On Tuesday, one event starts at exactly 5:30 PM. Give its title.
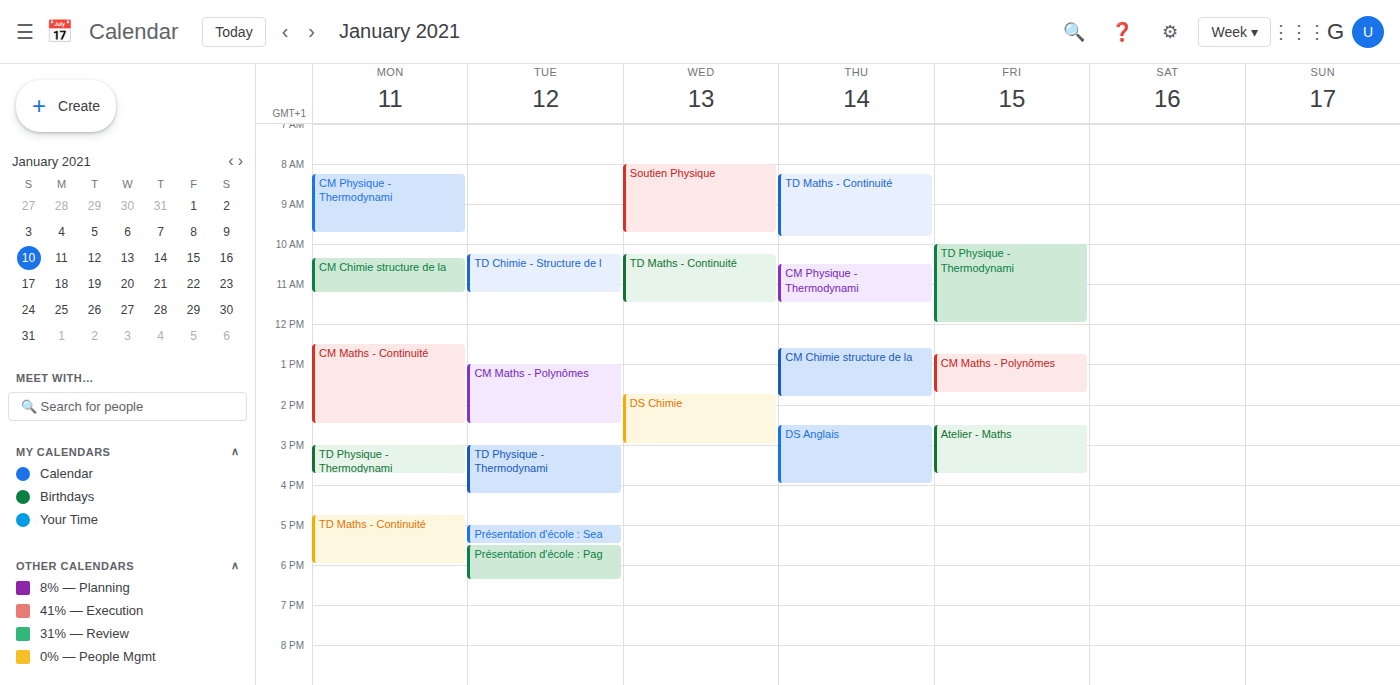
"Présentation d'école : Pag"